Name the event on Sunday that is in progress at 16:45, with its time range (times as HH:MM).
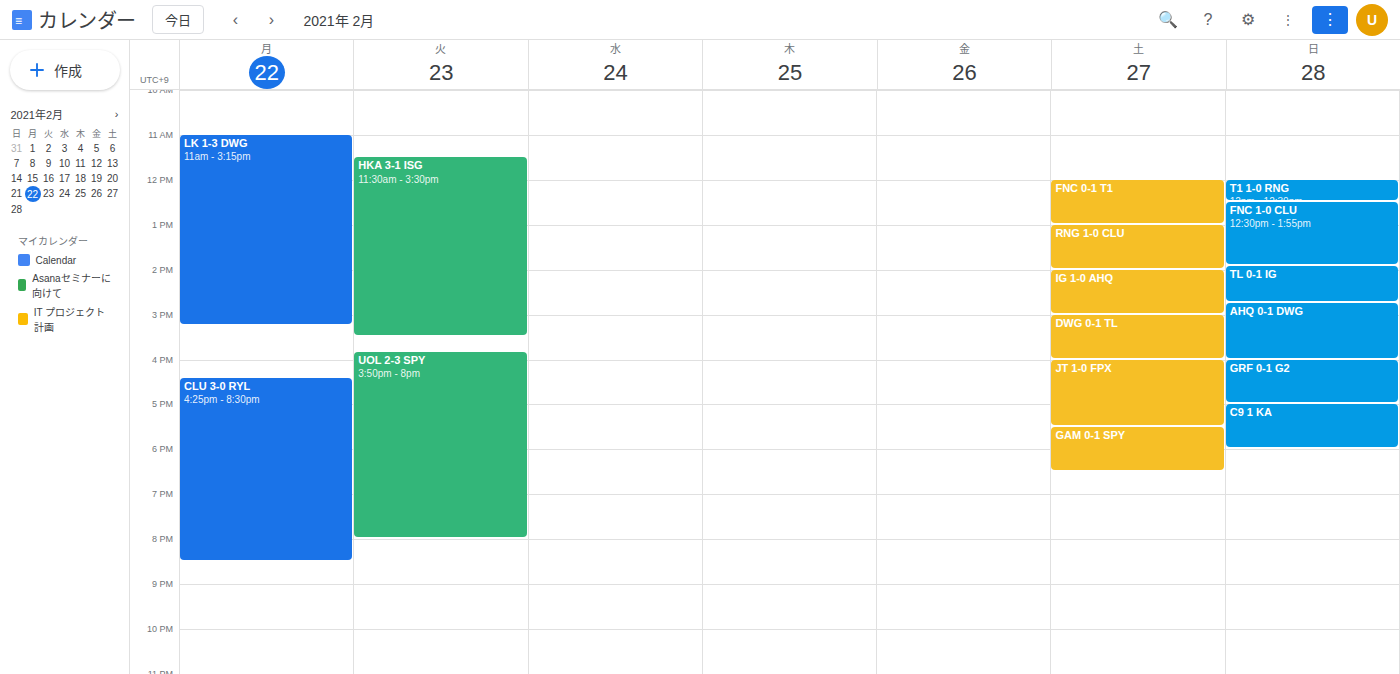
"GRF 0-1 G2", 16:00 to 17:00